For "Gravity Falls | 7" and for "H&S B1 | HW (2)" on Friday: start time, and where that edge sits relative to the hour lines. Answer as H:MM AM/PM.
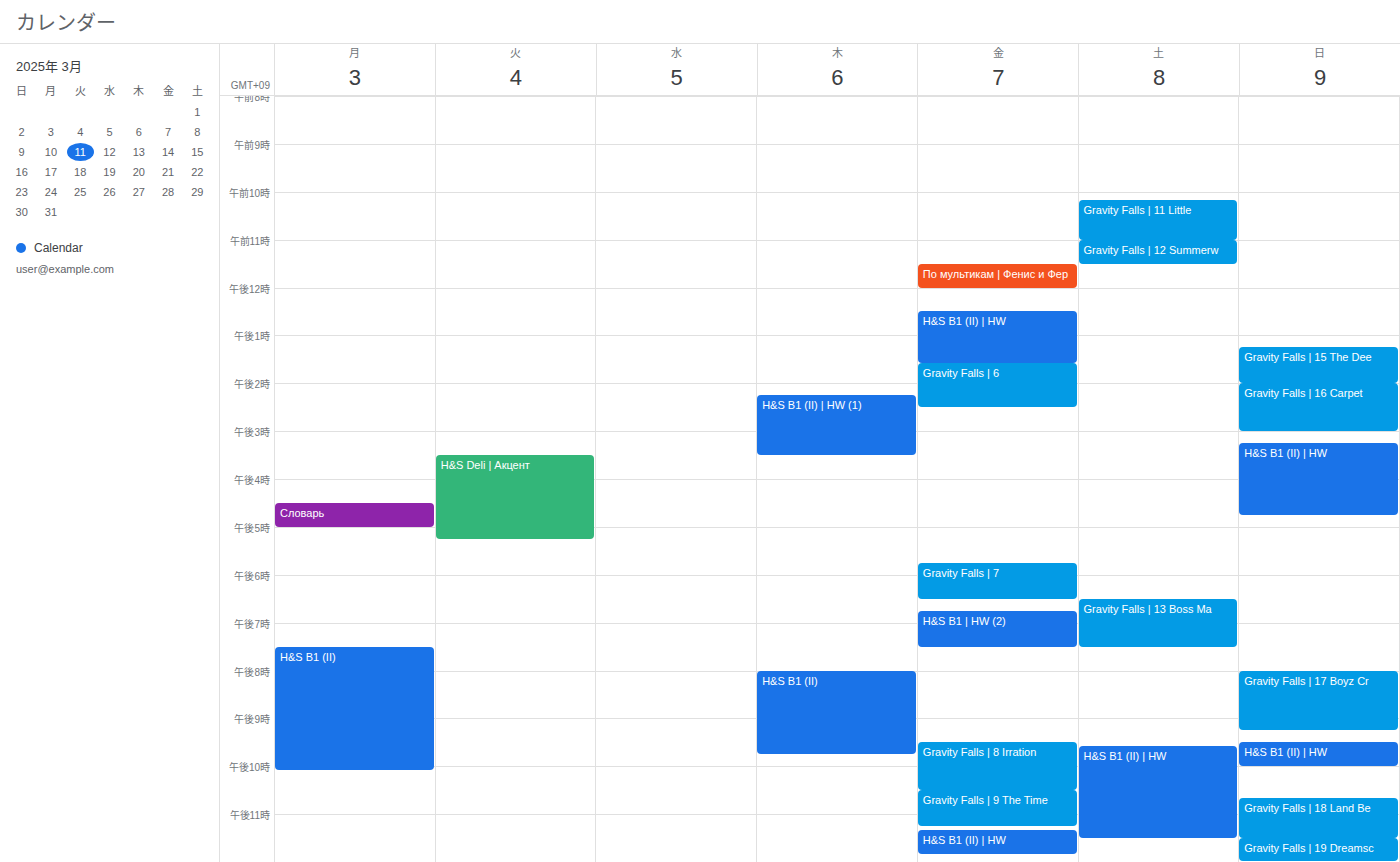
"Gravity Falls | 7": 5:45 PM, neither: three quarters of the way from the 5 PM line to the 6 PM line. "H&S B1 | HW (2)": 6:45 PM, neither: three quarters of the way from the 6 PM line to the 7 PM line.